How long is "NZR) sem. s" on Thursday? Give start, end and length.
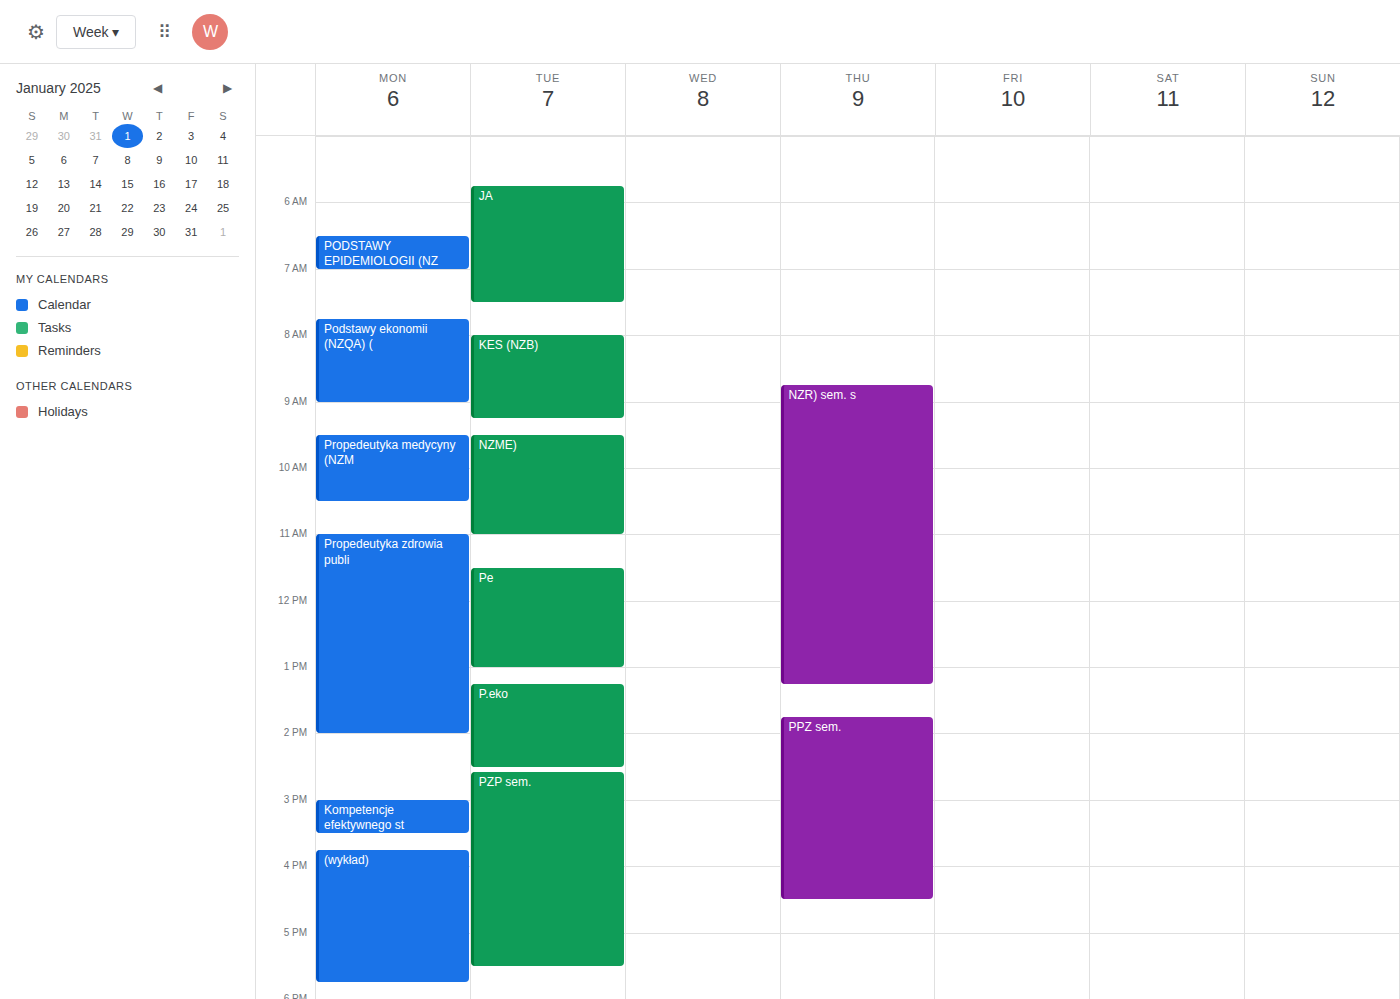
8:45 AM to 1:15 PM, 4 hours 30 minutes